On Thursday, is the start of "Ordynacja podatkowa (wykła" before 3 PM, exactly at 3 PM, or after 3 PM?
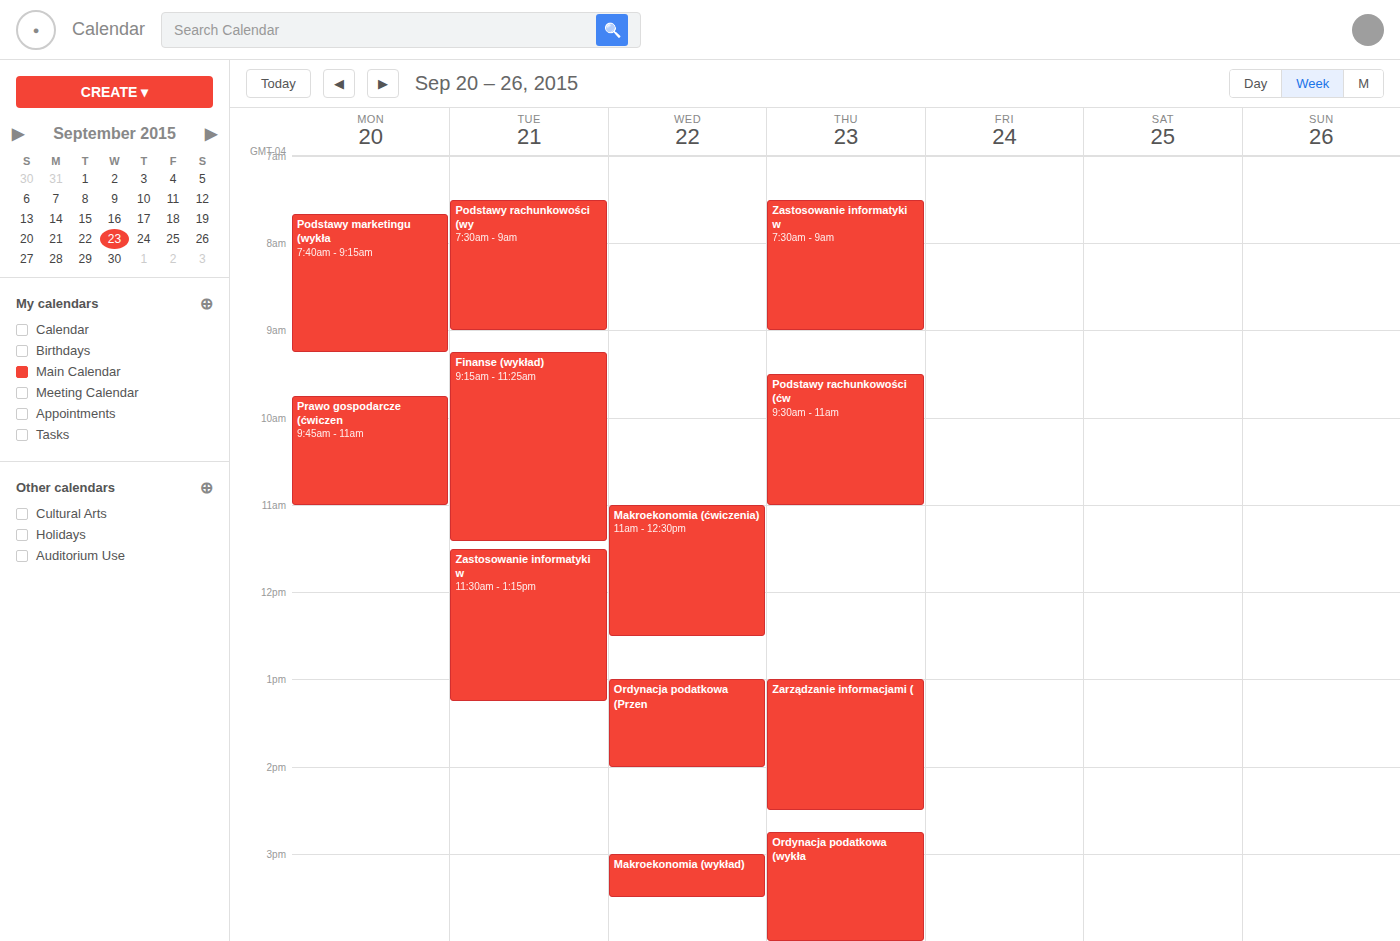
2:45 PM -- before 3 PM, 15 minutes above the 3 PM line.